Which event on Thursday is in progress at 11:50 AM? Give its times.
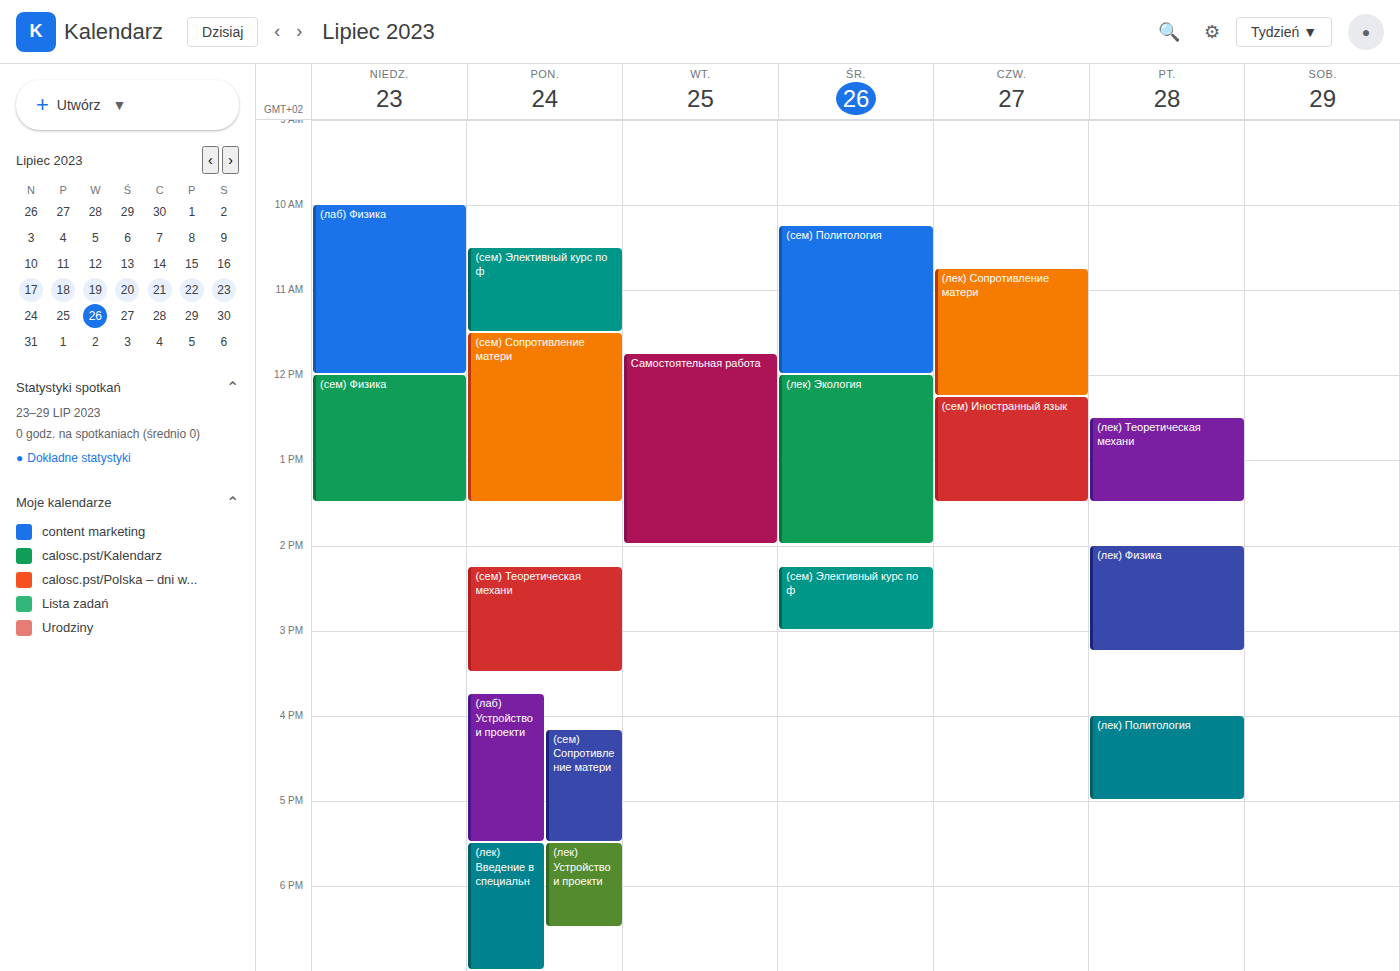
"(лек) Сопротивление матери", 10:45 AM to 12:15 PM